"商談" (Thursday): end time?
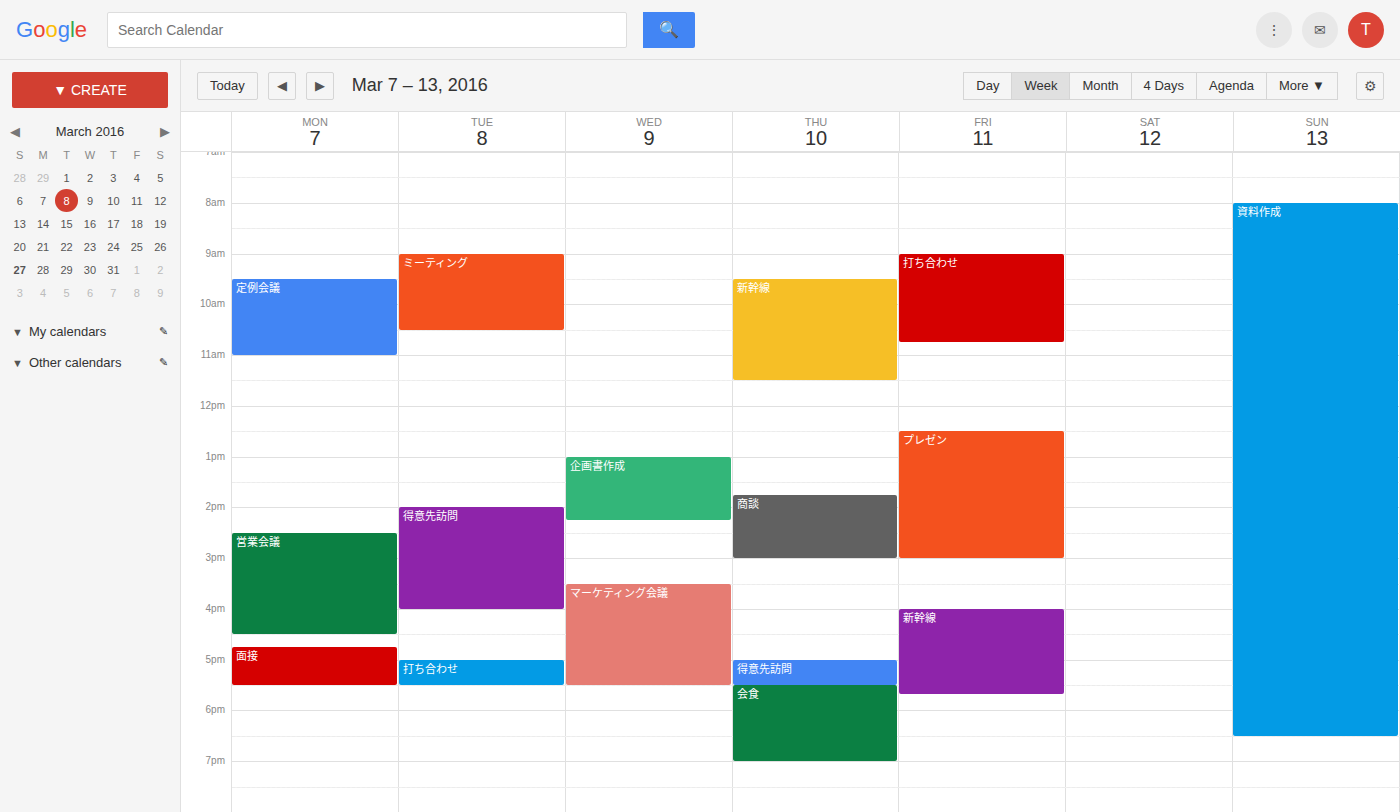
3:00 PM